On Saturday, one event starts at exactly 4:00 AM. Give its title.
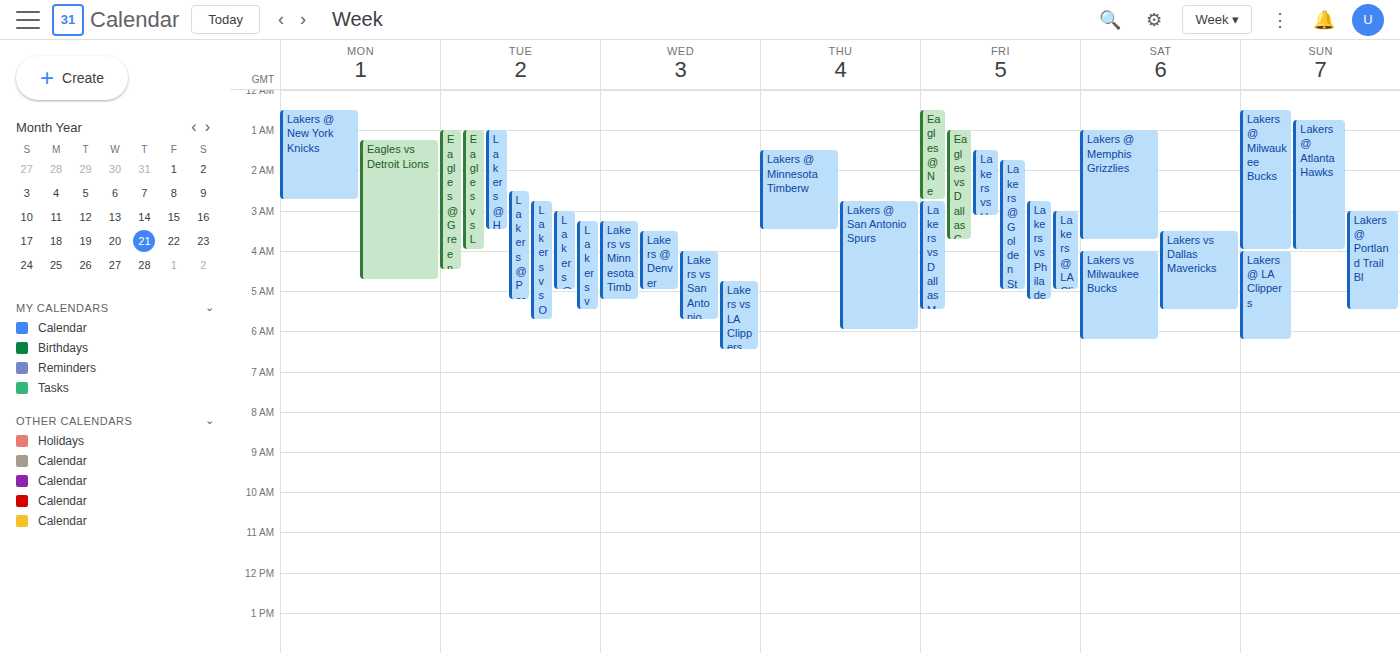
"Lakers vs Milwaukee Bucks"